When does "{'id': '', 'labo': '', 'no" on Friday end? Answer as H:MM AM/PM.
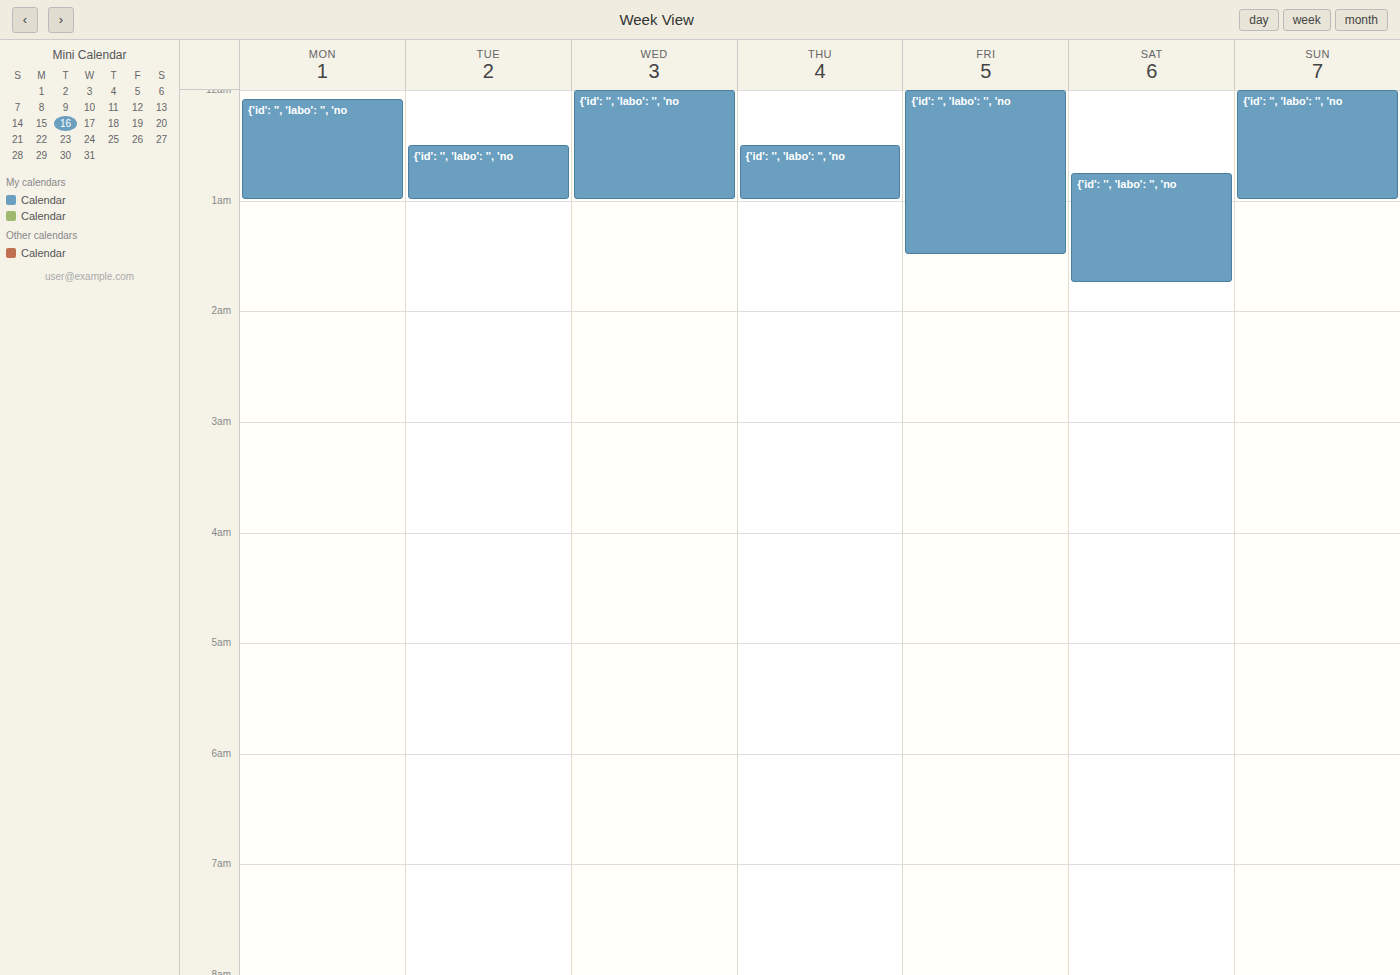
1:30 AM